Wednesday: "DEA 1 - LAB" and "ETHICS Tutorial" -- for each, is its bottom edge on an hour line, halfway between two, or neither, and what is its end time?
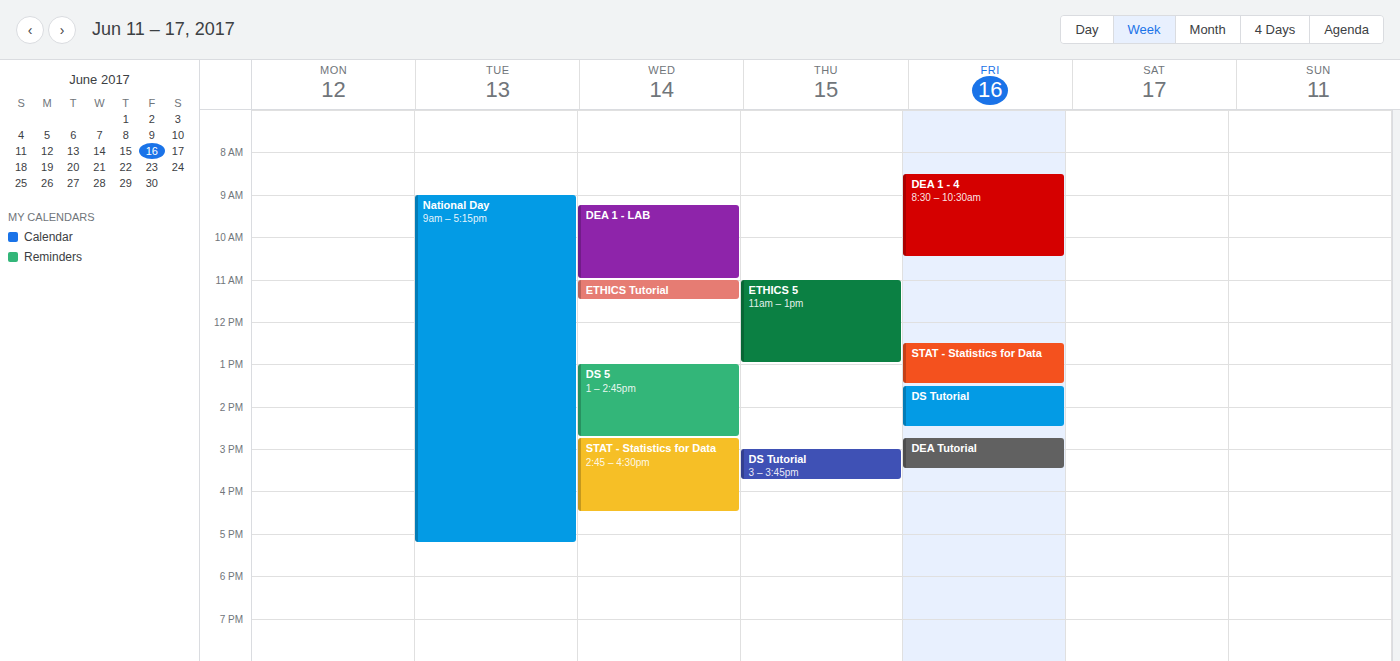
"DEA 1 - LAB": 11:00 AM, exactly on the 11 AM line. "ETHICS Tutorial": 11:30 AM, halfway between the 11 AM and 12 PM lines.